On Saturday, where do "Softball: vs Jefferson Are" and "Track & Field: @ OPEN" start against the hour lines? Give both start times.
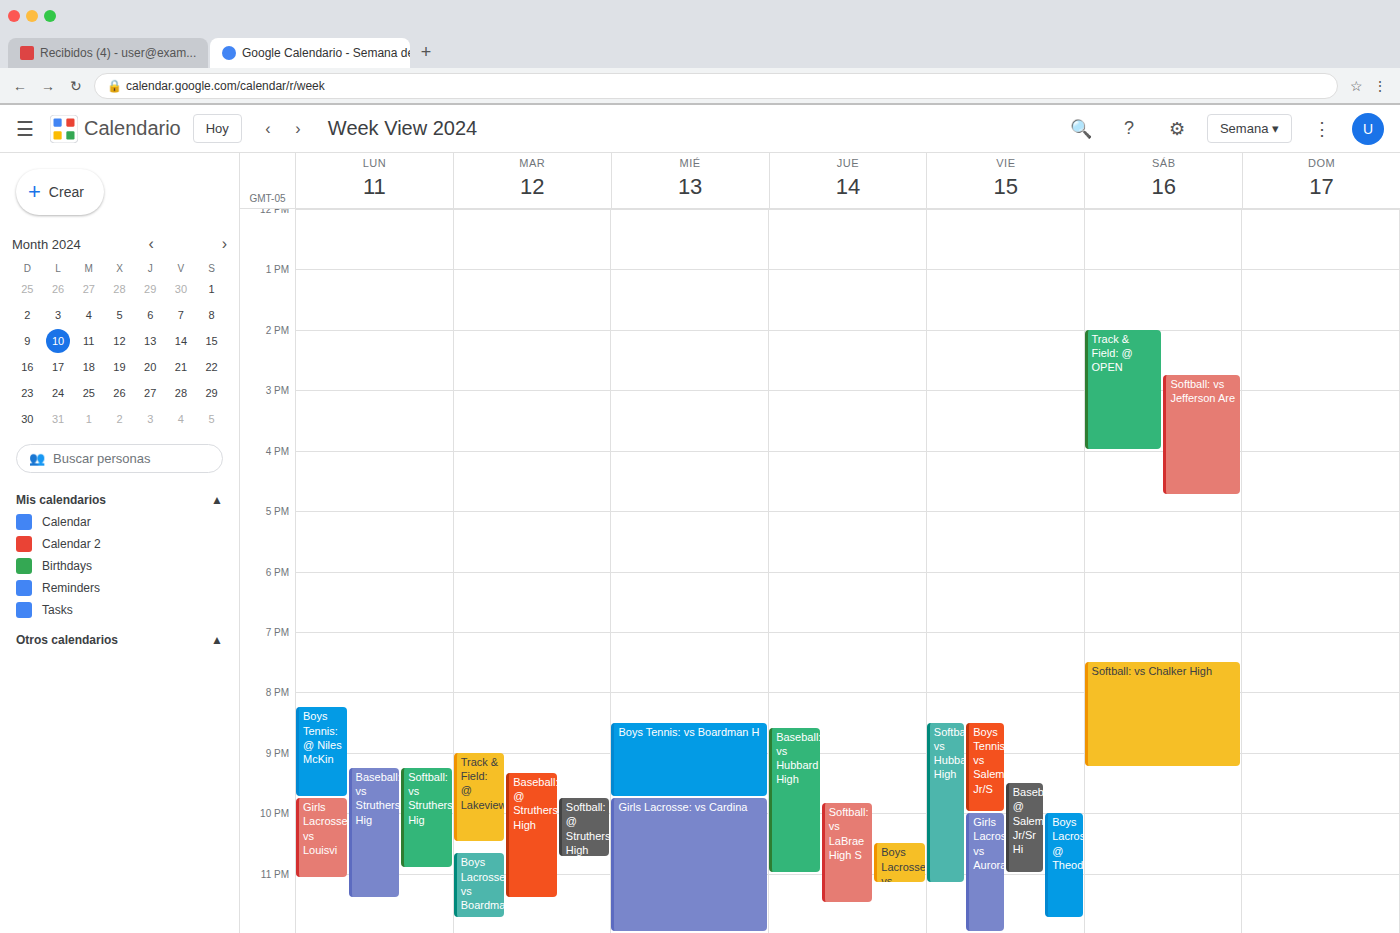
"Softball: vs Jefferson Are": 2:45 PM, neither: three quarters of the way from the 2 PM line to the 3 PM line. "Track & Field: @ OPEN": 2:00 PM, exactly on the 2 PM line.